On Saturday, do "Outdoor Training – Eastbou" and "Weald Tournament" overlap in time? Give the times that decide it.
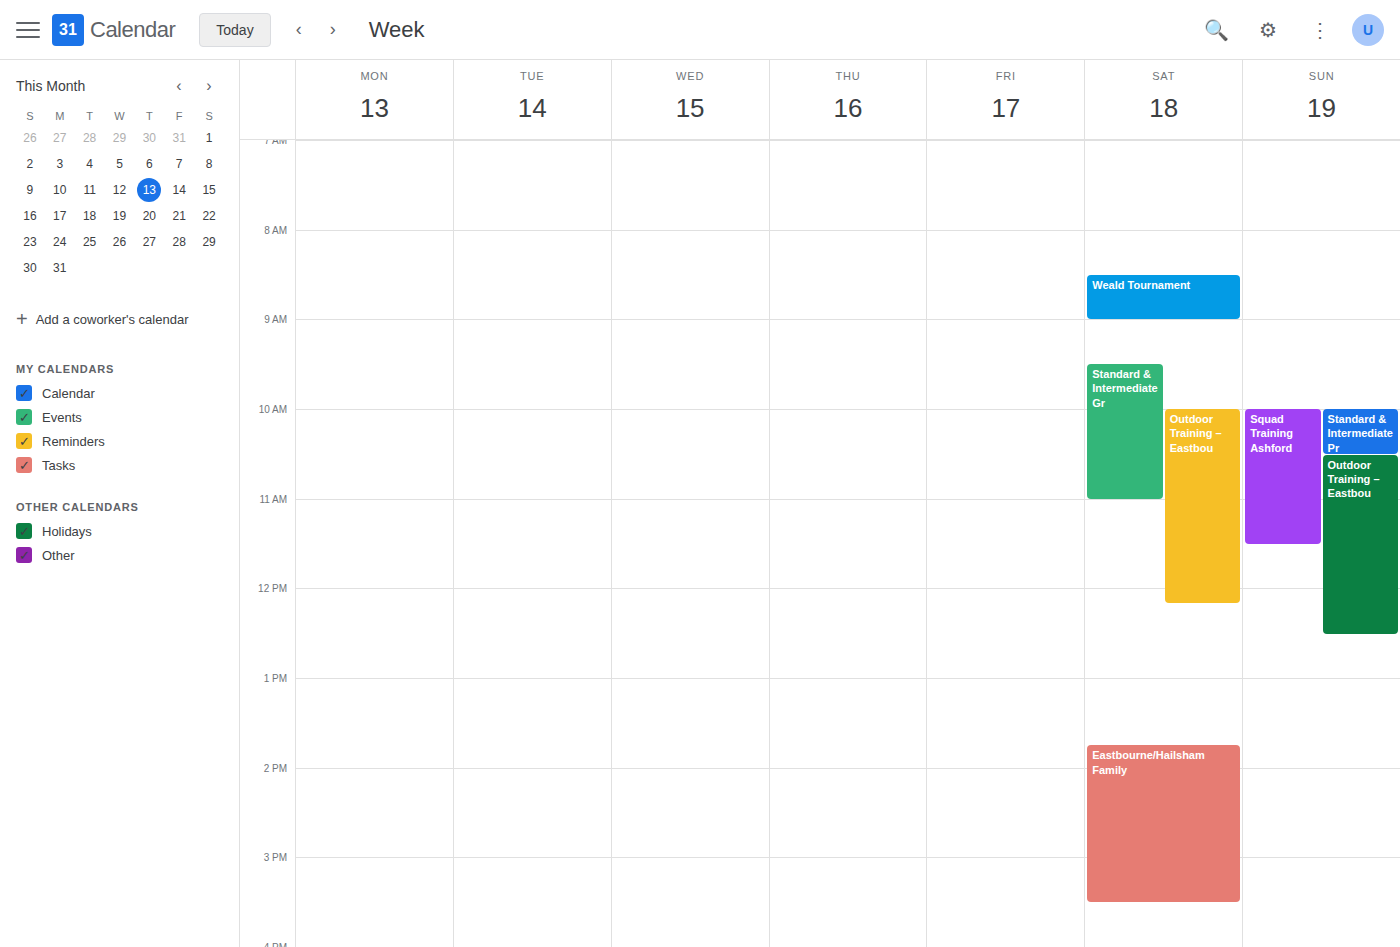
"Weald Tournament" ends at 9:00 AM and "Outdoor Training – Eastbou" starts at 10:00 AM -- no overlap.